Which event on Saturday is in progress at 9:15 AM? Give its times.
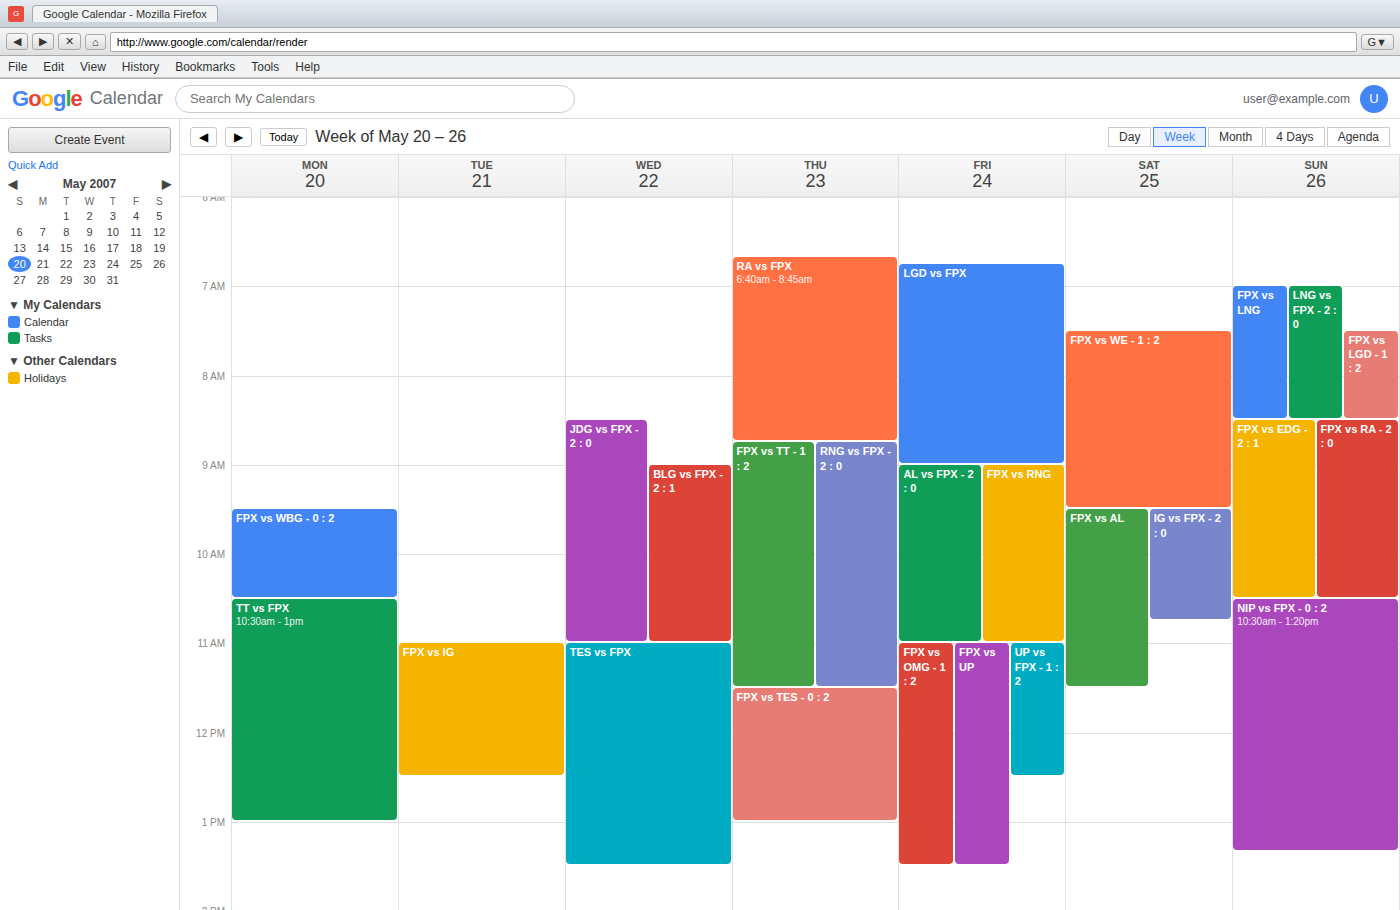
"FPX vs WE - 1 : 2", 7:30 AM to 9:30 AM